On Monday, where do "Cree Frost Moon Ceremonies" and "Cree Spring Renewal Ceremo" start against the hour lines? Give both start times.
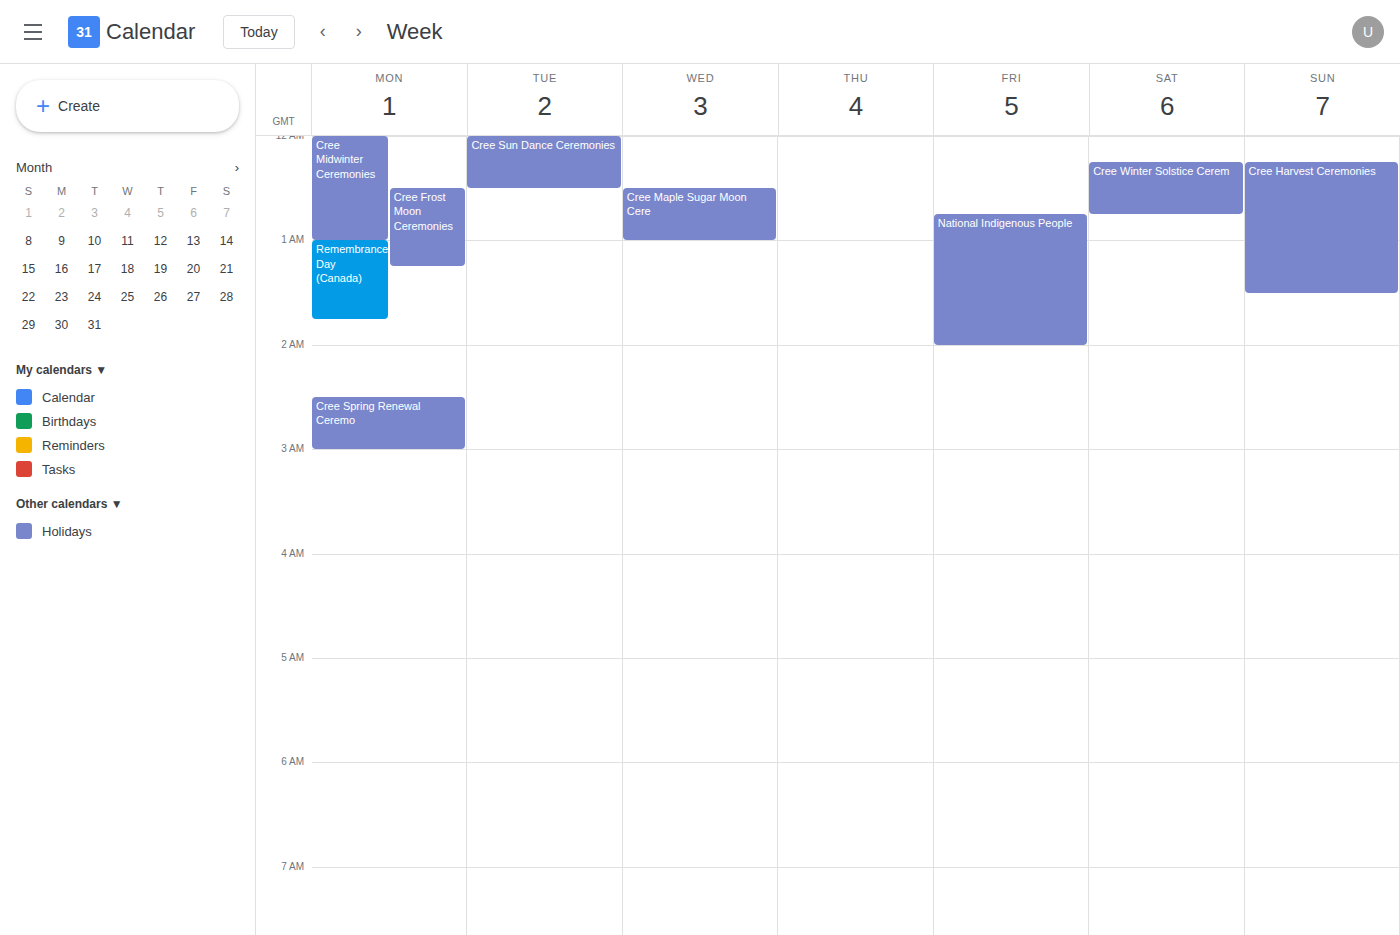
"Cree Frost Moon Ceremonies": 12:30 AM, halfway between the 12 AM and 1 AM lines. "Cree Spring Renewal Ceremo": 2:30 AM, halfway between the 2 AM and 3 AM lines.